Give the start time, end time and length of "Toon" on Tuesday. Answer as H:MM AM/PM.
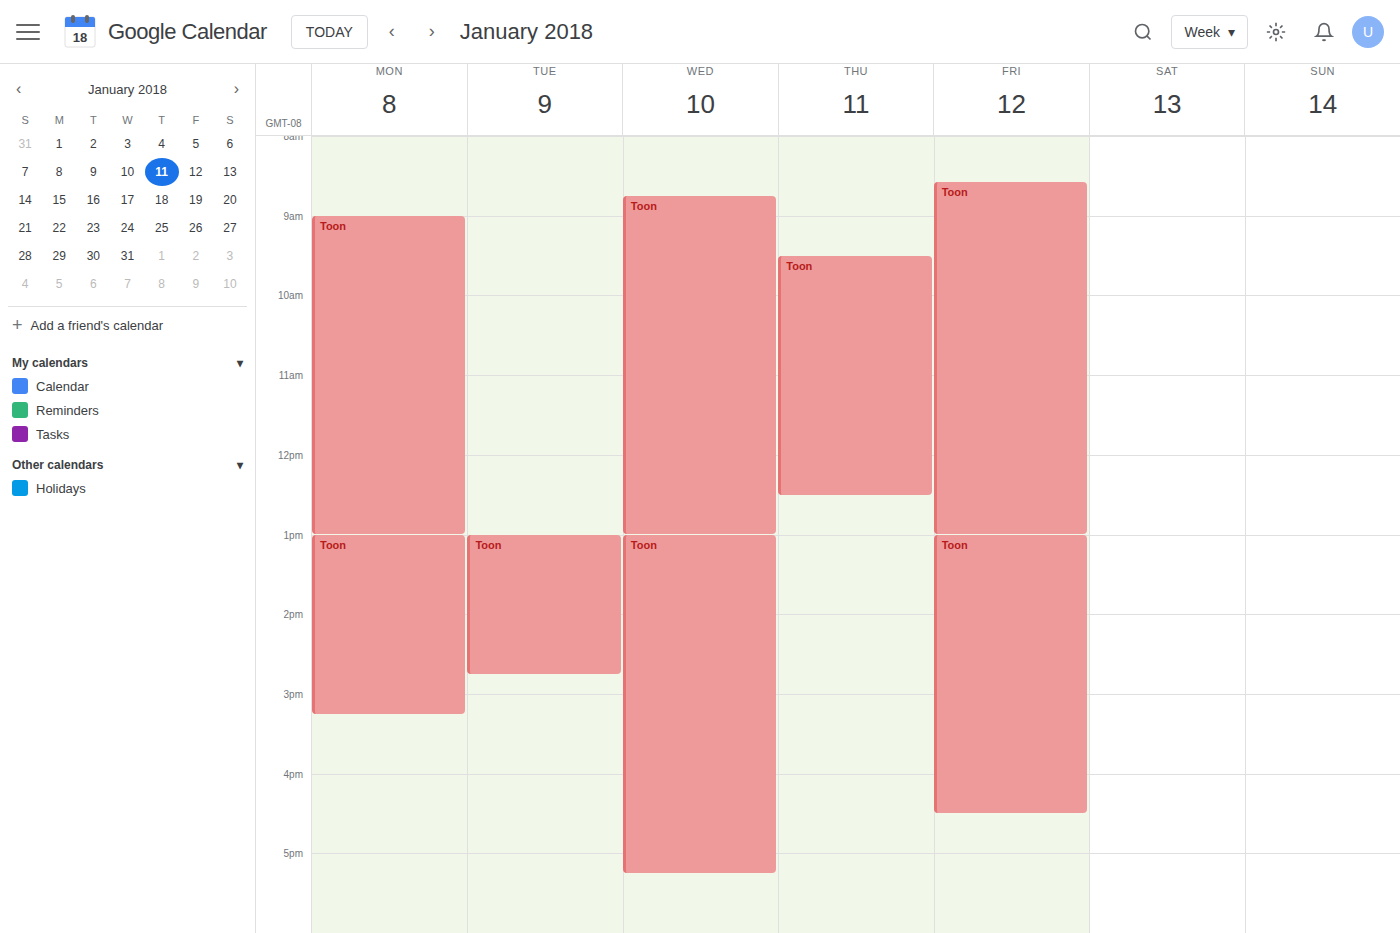
1:00 PM to 2:45 PM, 1 hour 45 minutes